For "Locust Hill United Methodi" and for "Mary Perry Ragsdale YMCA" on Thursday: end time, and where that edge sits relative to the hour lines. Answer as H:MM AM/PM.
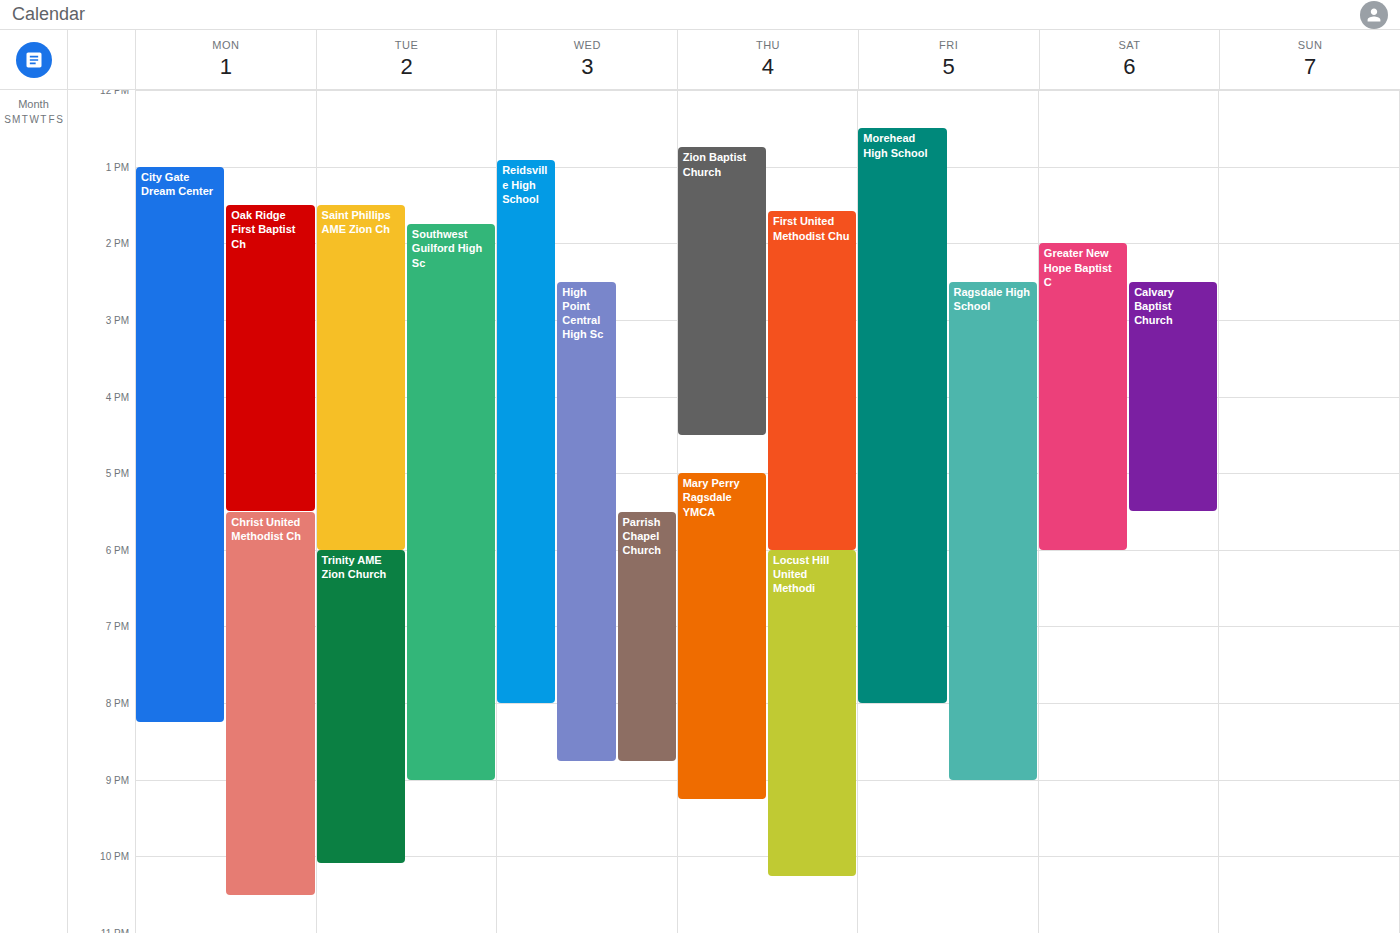
"Locust Hill United Methodi": 10:15 PM, neither: a quarter of the way from the 10 PM line to the 11 PM line. "Mary Perry Ragsdale YMCA": 9:15 PM, neither: a quarter of the way from the 9 PM line to the 10 PM line.